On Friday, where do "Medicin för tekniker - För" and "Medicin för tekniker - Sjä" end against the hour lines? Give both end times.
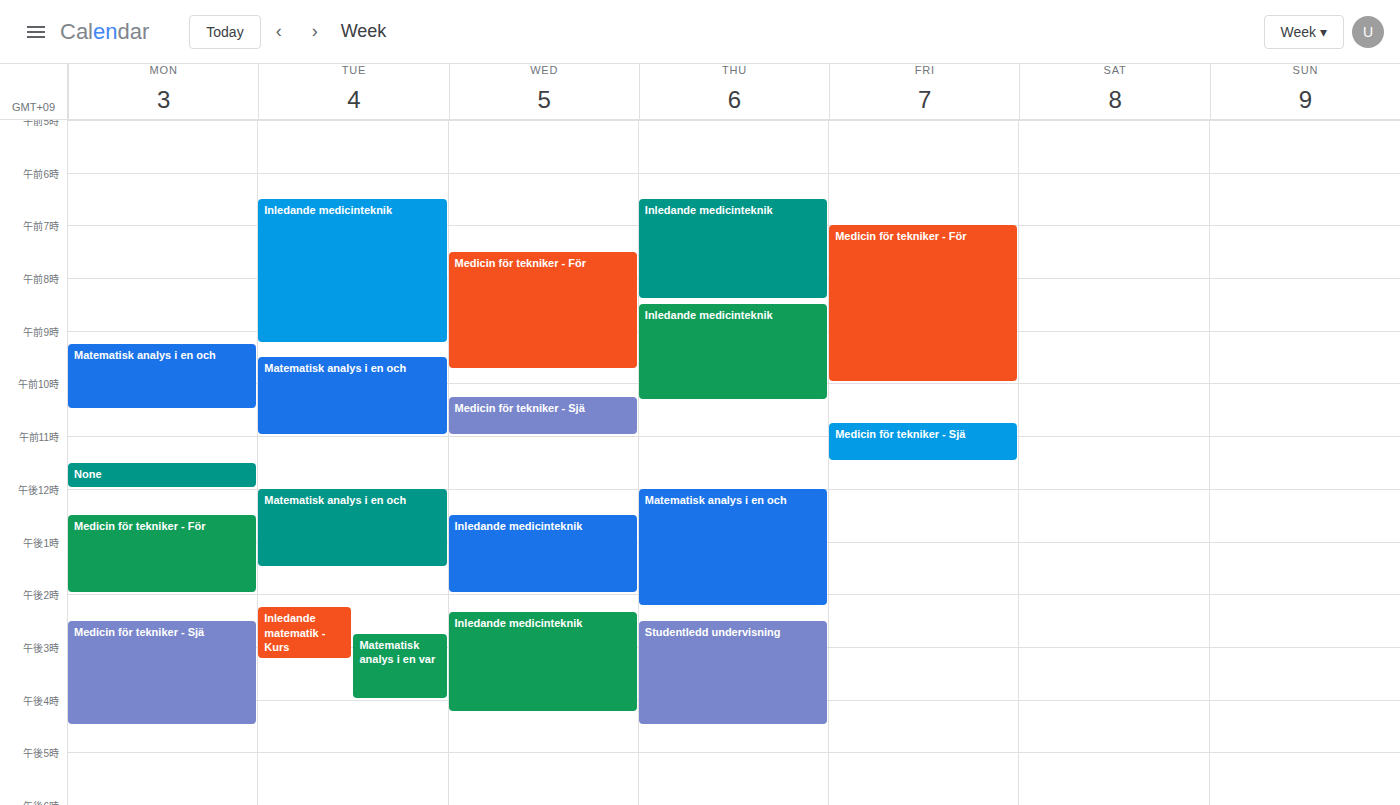
"Medicin för tekniker - För": 10:00 AM, exactly on the 10 AM line. "Medicin för tekniker - Sjä": 11:30 AM, halfway between the 11 AM and 12 PM lines.